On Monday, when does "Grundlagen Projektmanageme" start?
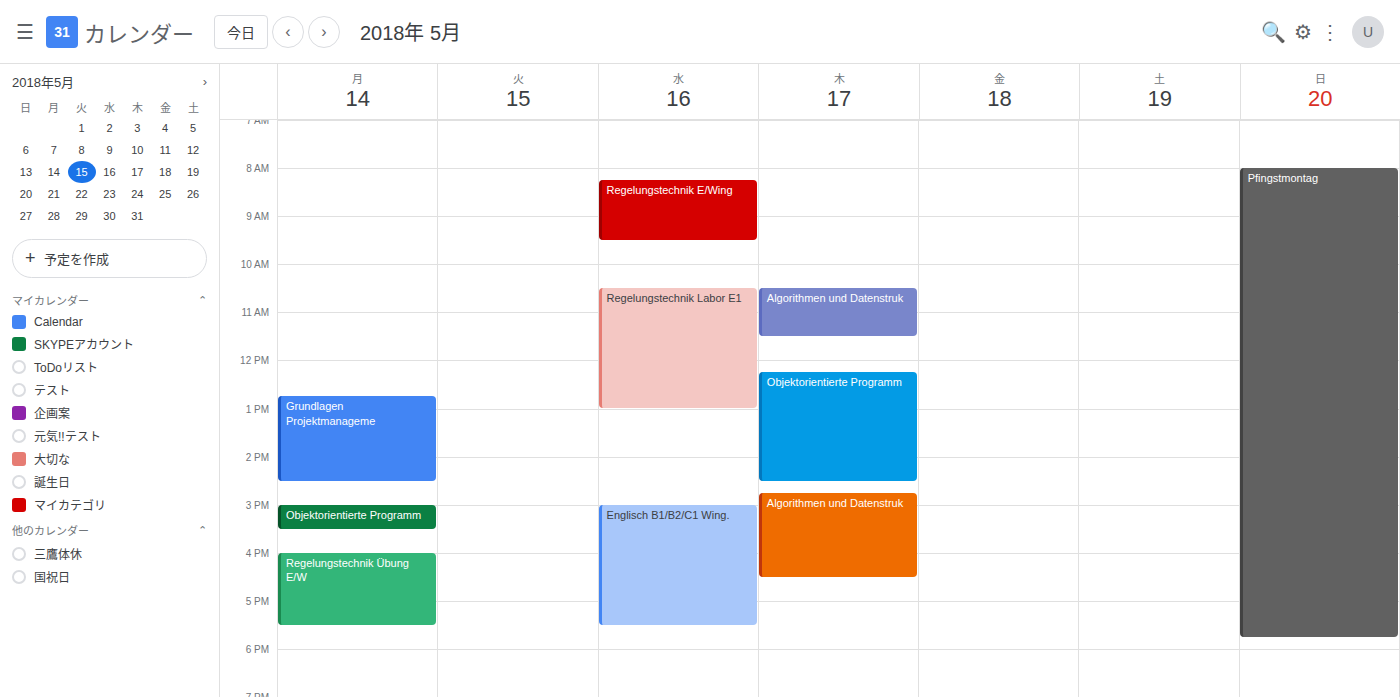
12:45 PM